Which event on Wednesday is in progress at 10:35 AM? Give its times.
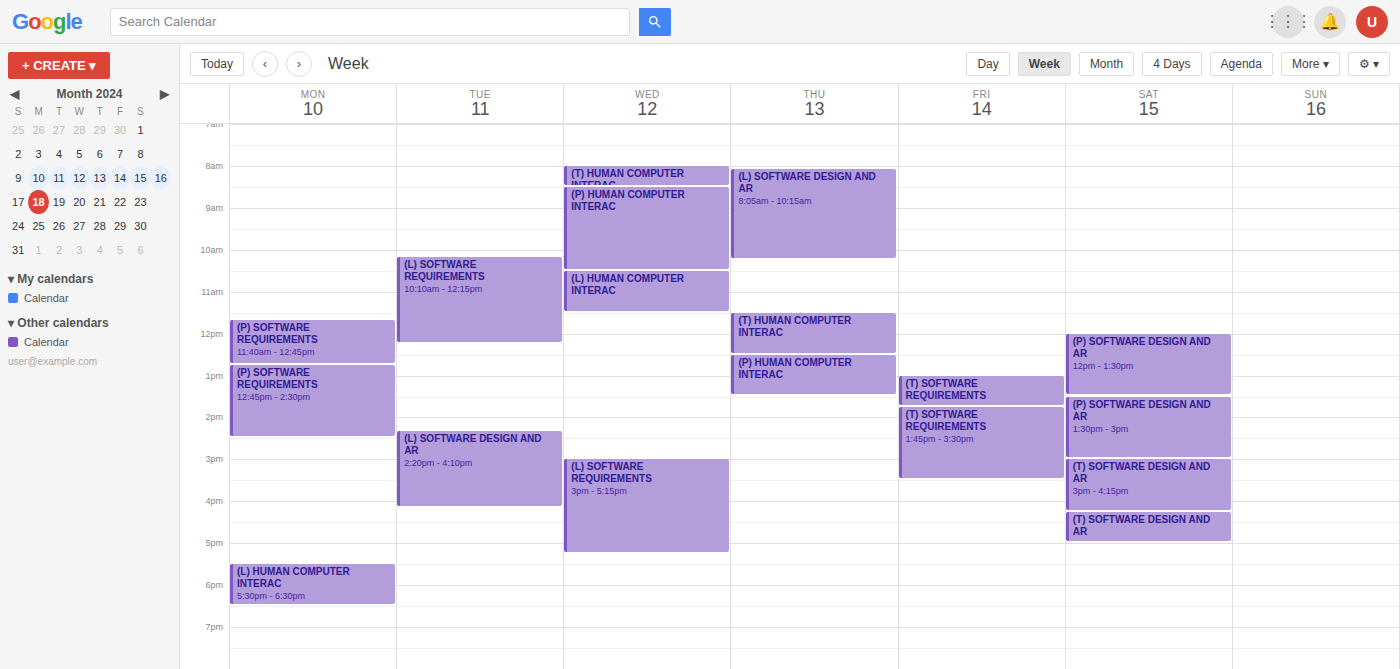
"(L) HUMAN COMPUTER INTERAC", 10:30 AM to 11:30 AM